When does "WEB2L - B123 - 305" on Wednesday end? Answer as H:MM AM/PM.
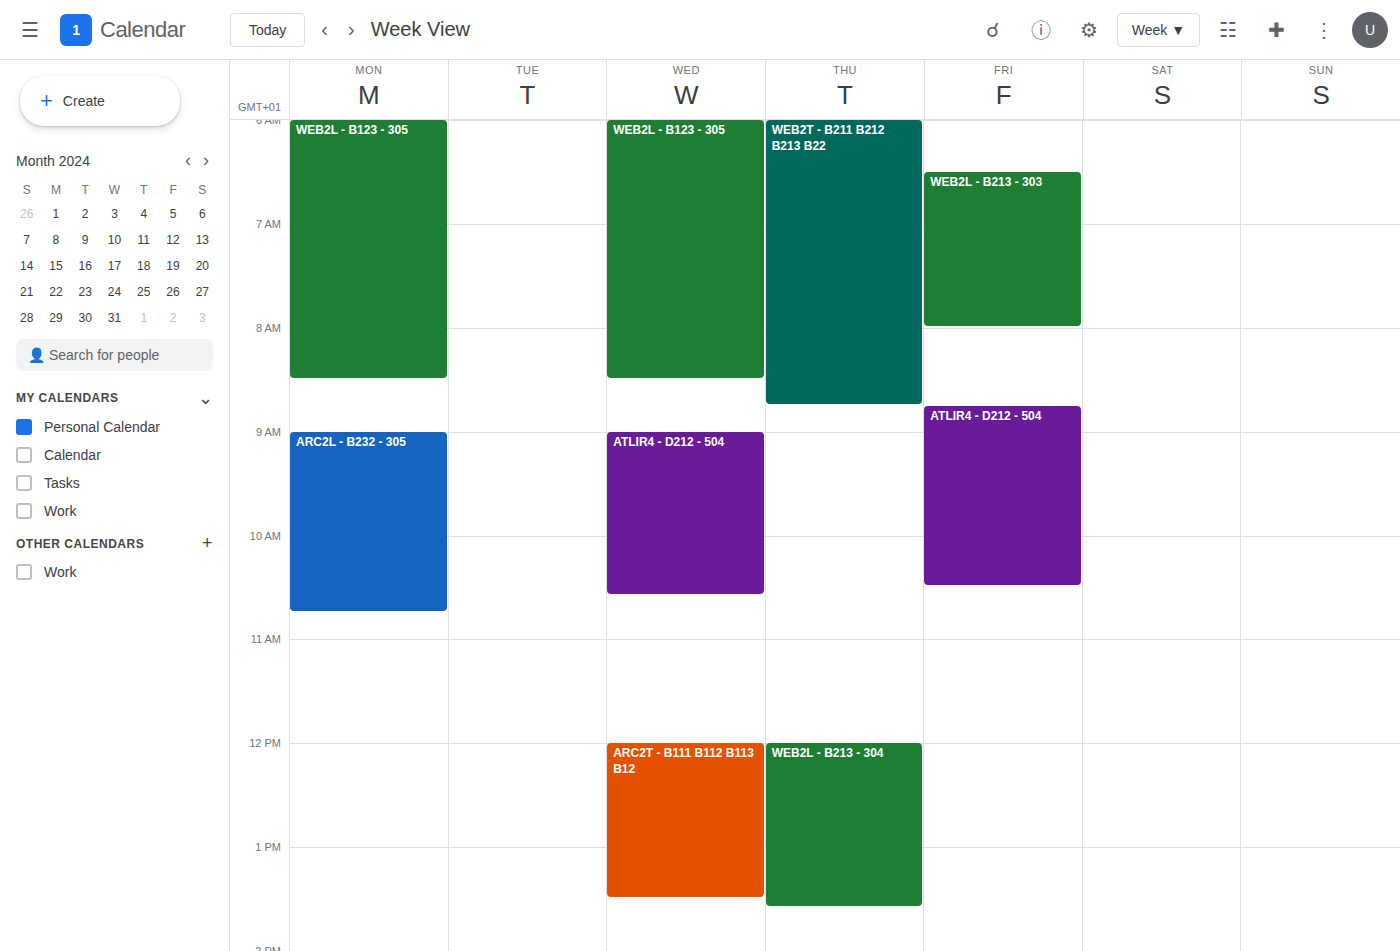
8:30 AM